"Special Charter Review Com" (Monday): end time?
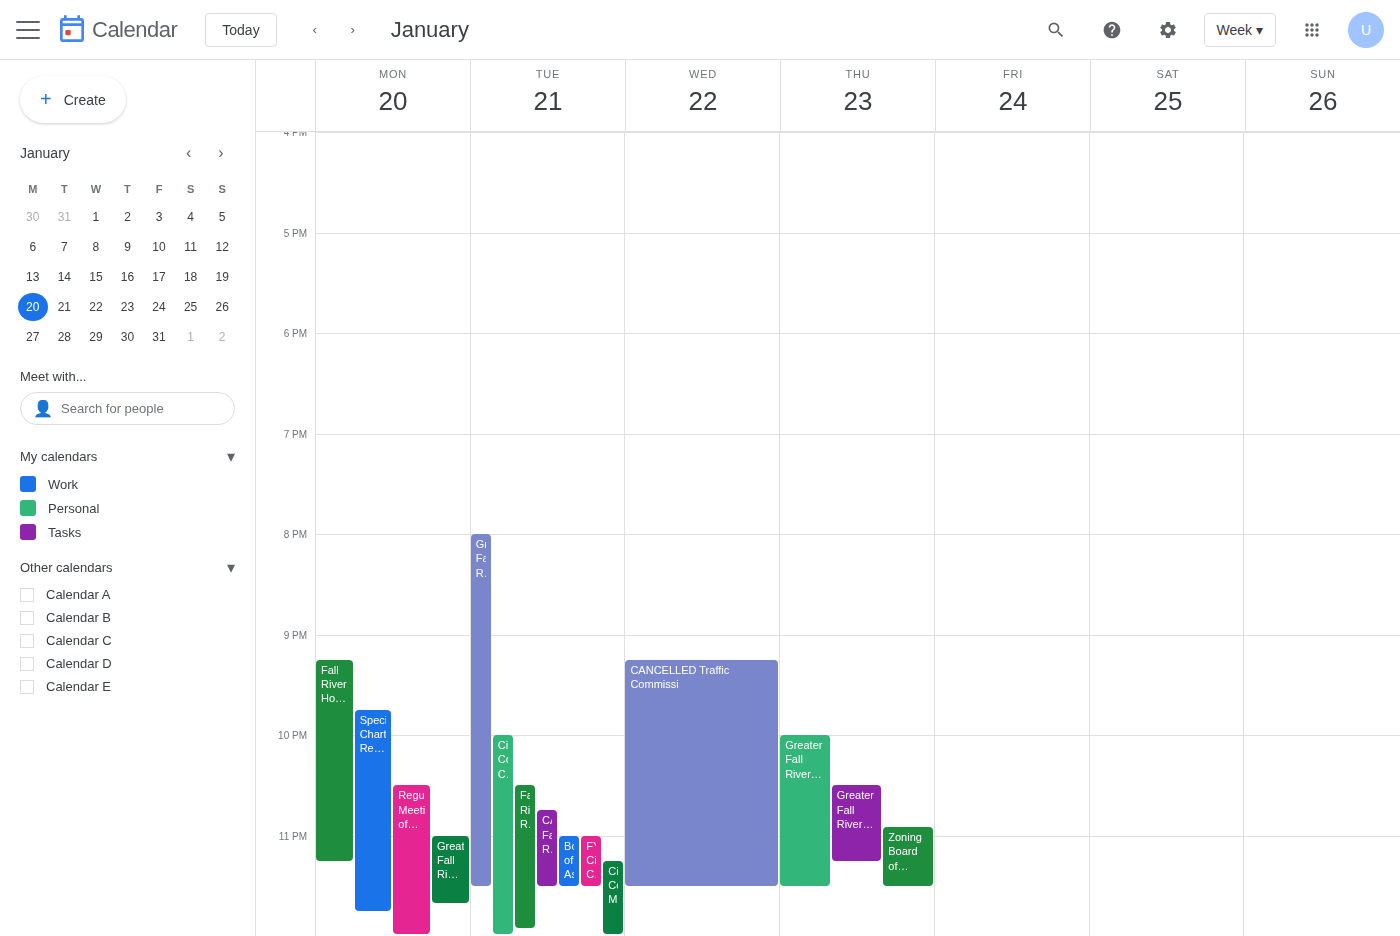
11:45 PM